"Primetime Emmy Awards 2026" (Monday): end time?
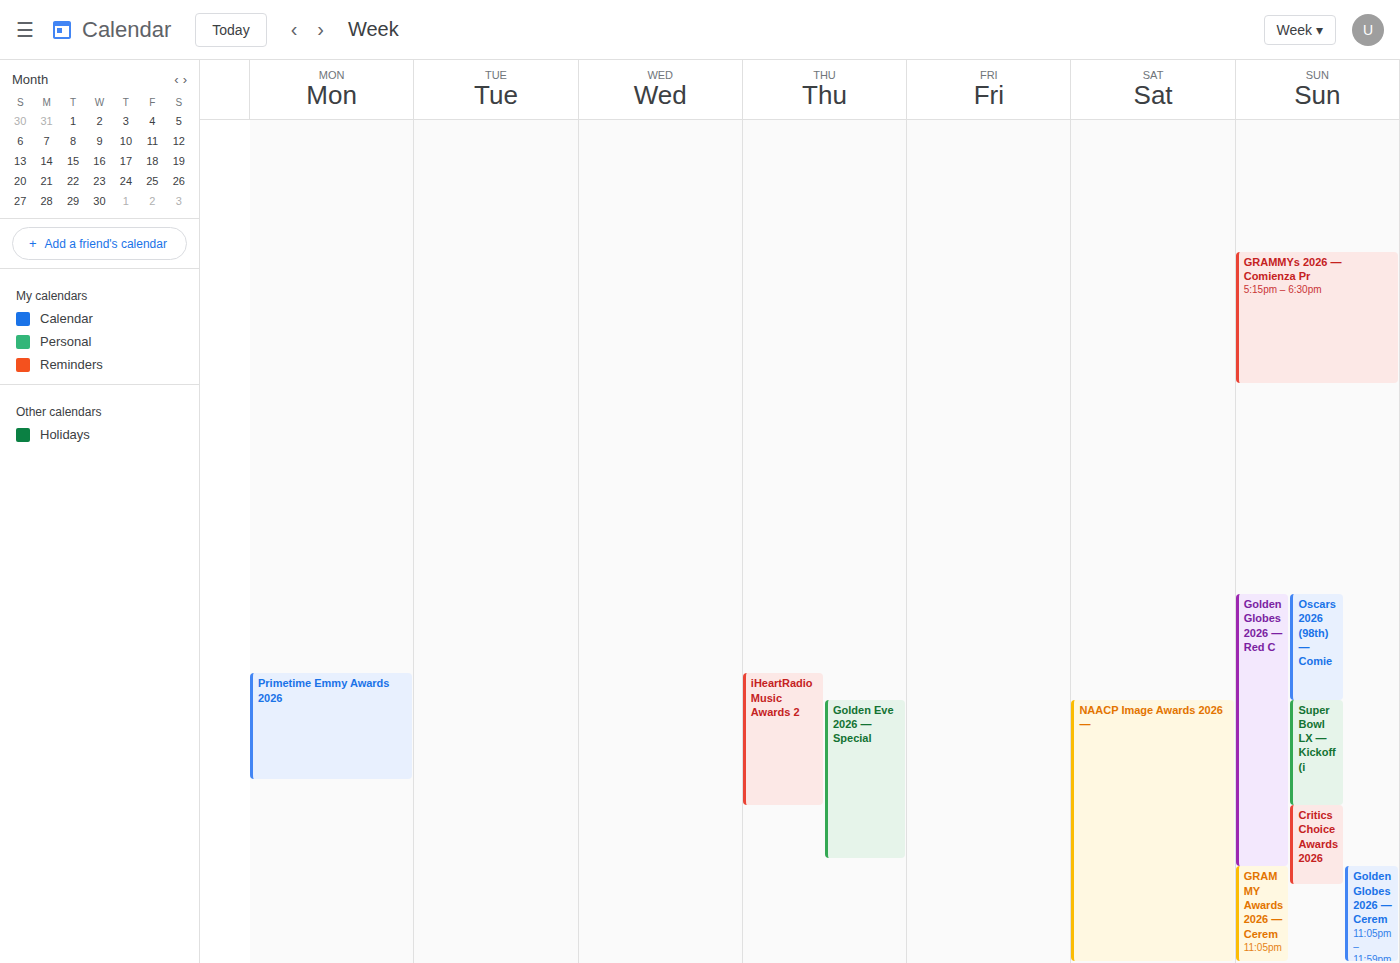
10:15 PM